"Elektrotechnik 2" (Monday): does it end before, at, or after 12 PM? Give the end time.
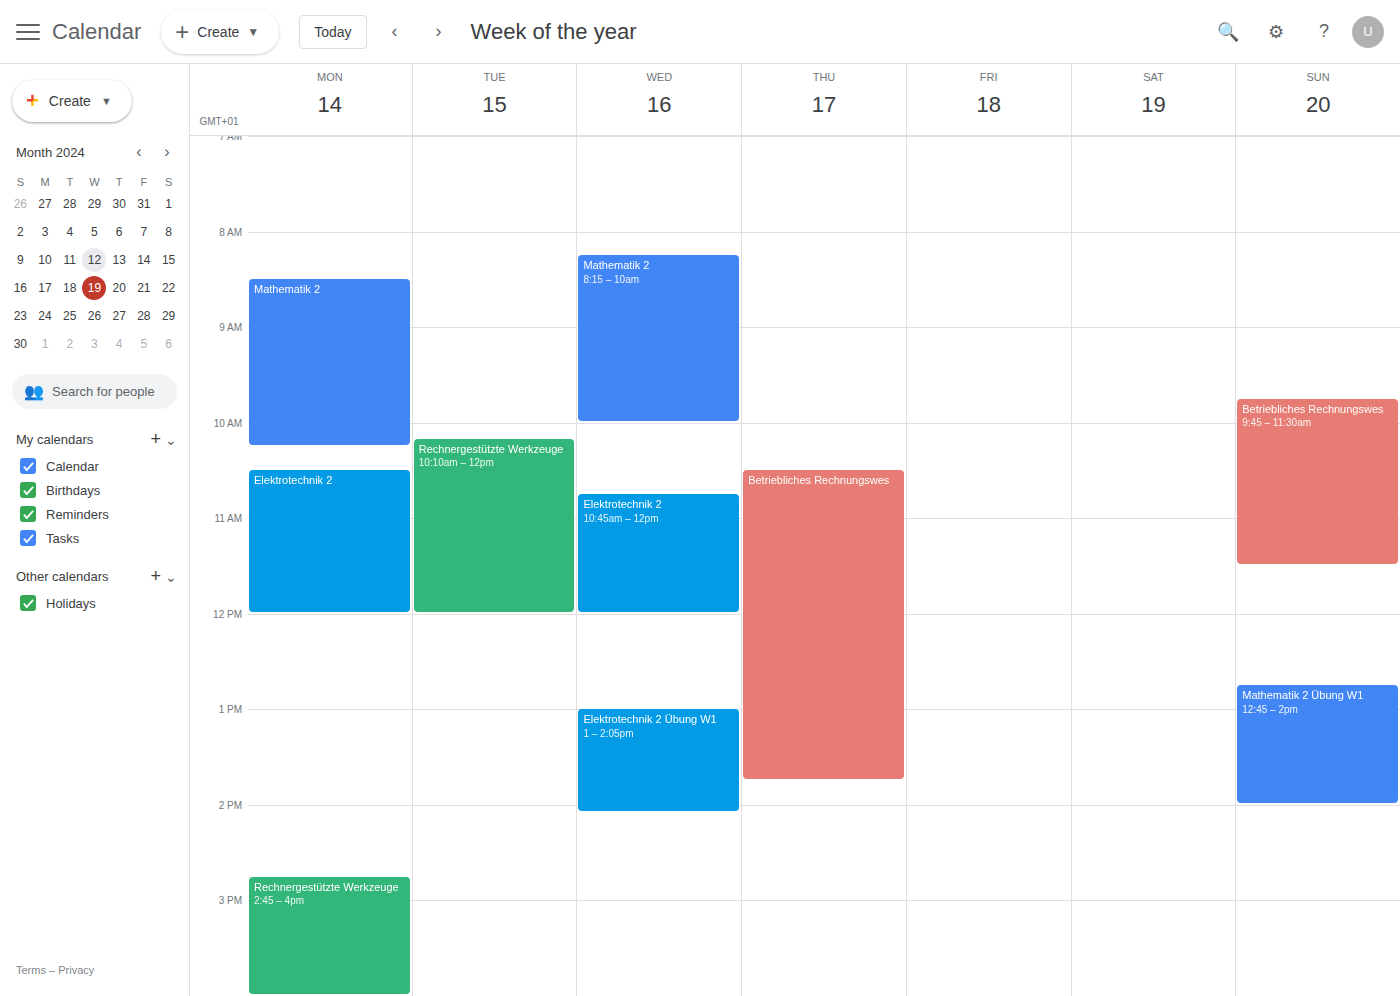
12:00 PM -- exactly at 12 PM, on the 12 PM line.